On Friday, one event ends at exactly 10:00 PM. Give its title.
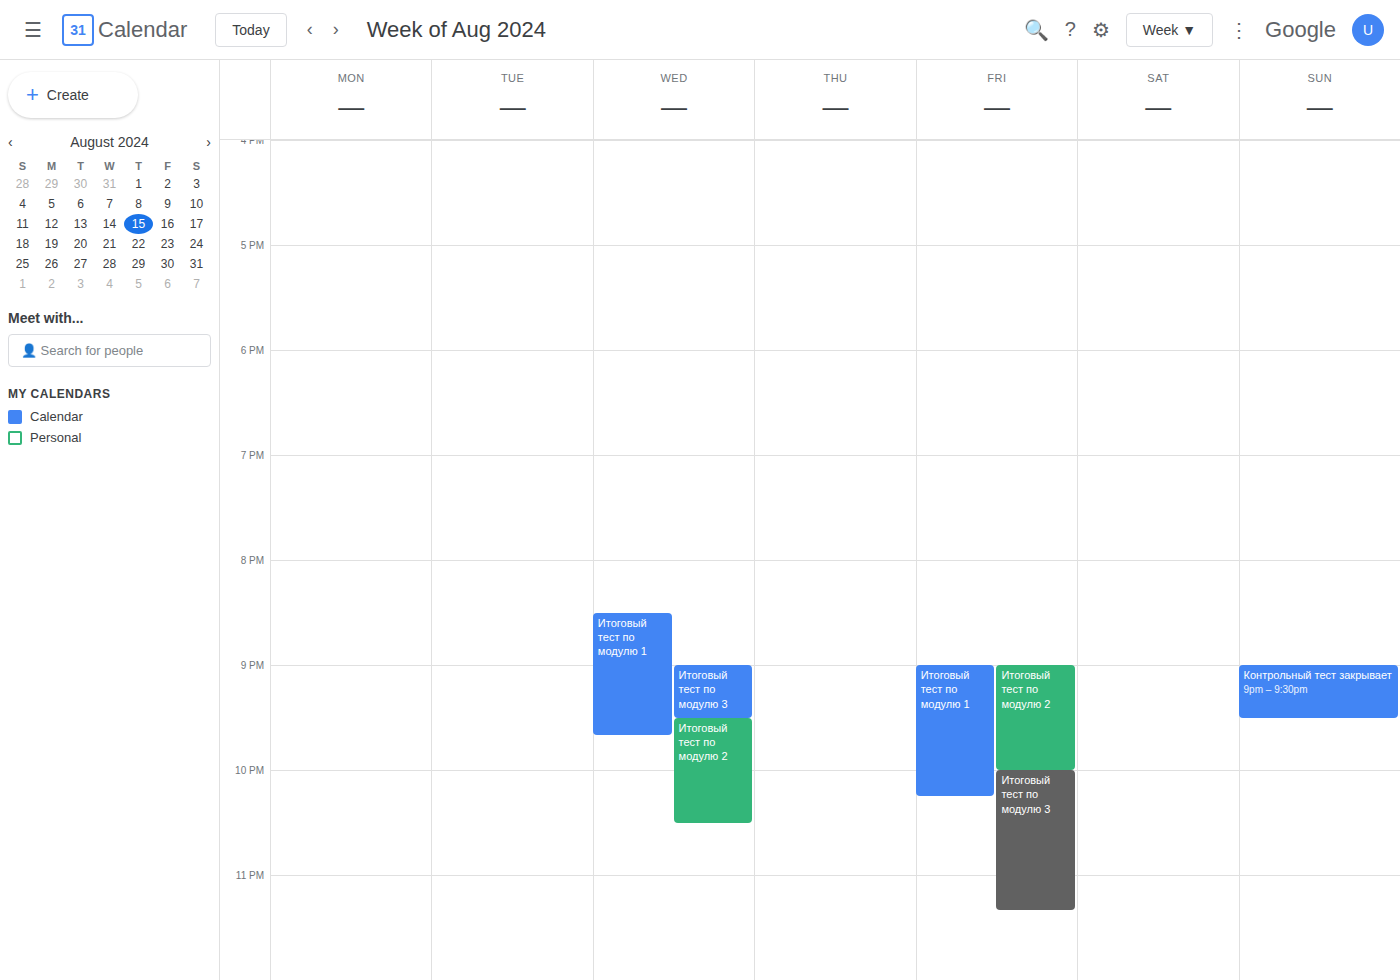
"Итоговый тест по модулю 2"